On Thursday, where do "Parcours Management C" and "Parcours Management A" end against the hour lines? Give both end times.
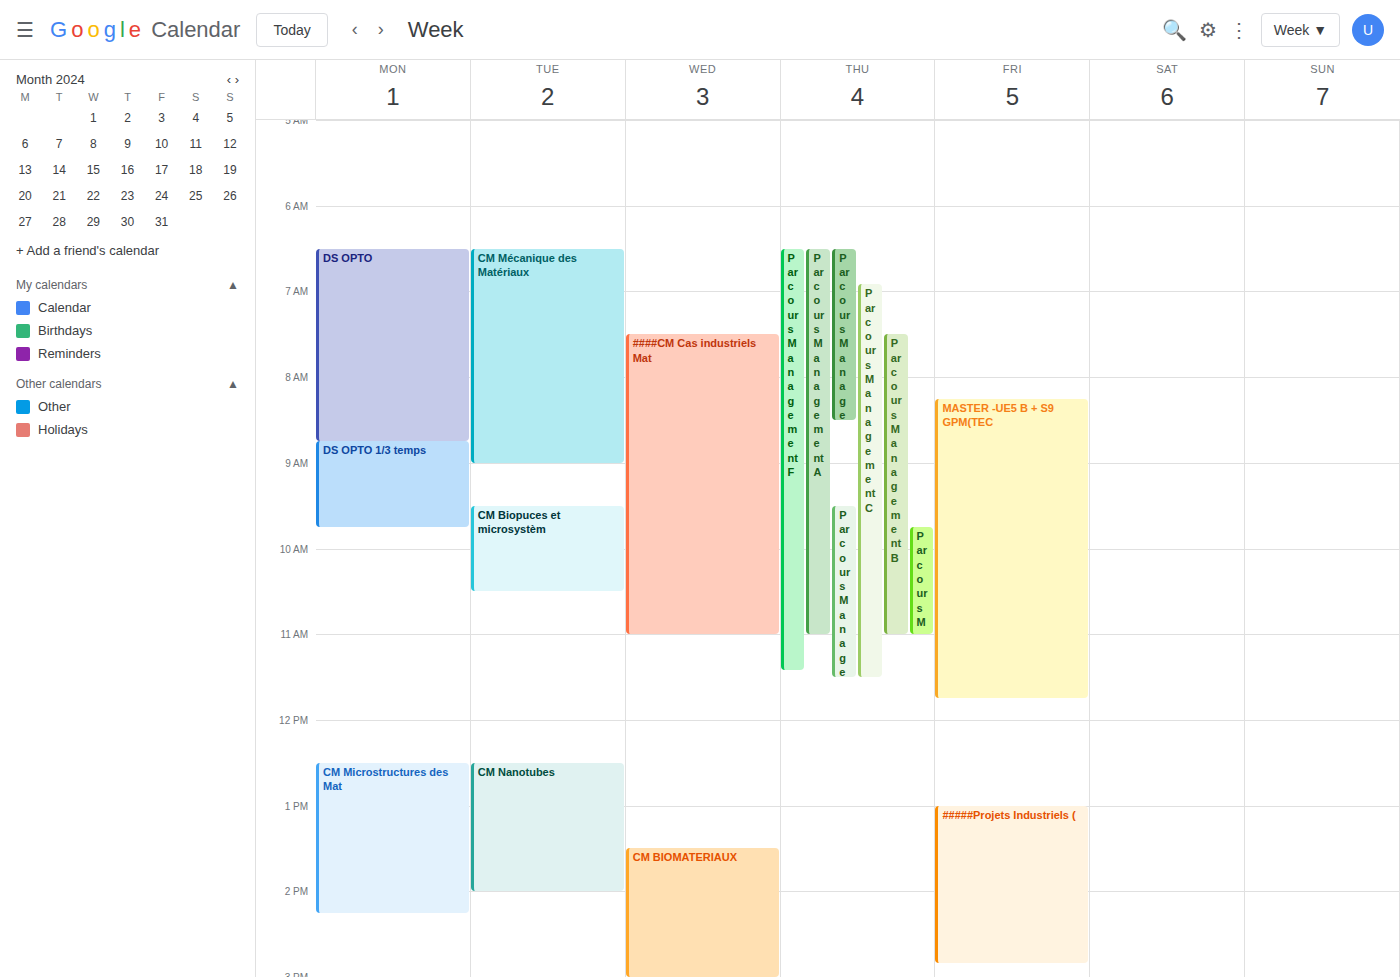
"Parcours Management C": 11:30, halfway between the 11:00 and 12:00 lines. "Parcours Management A": 11:00, exactly on the 11:00 line.